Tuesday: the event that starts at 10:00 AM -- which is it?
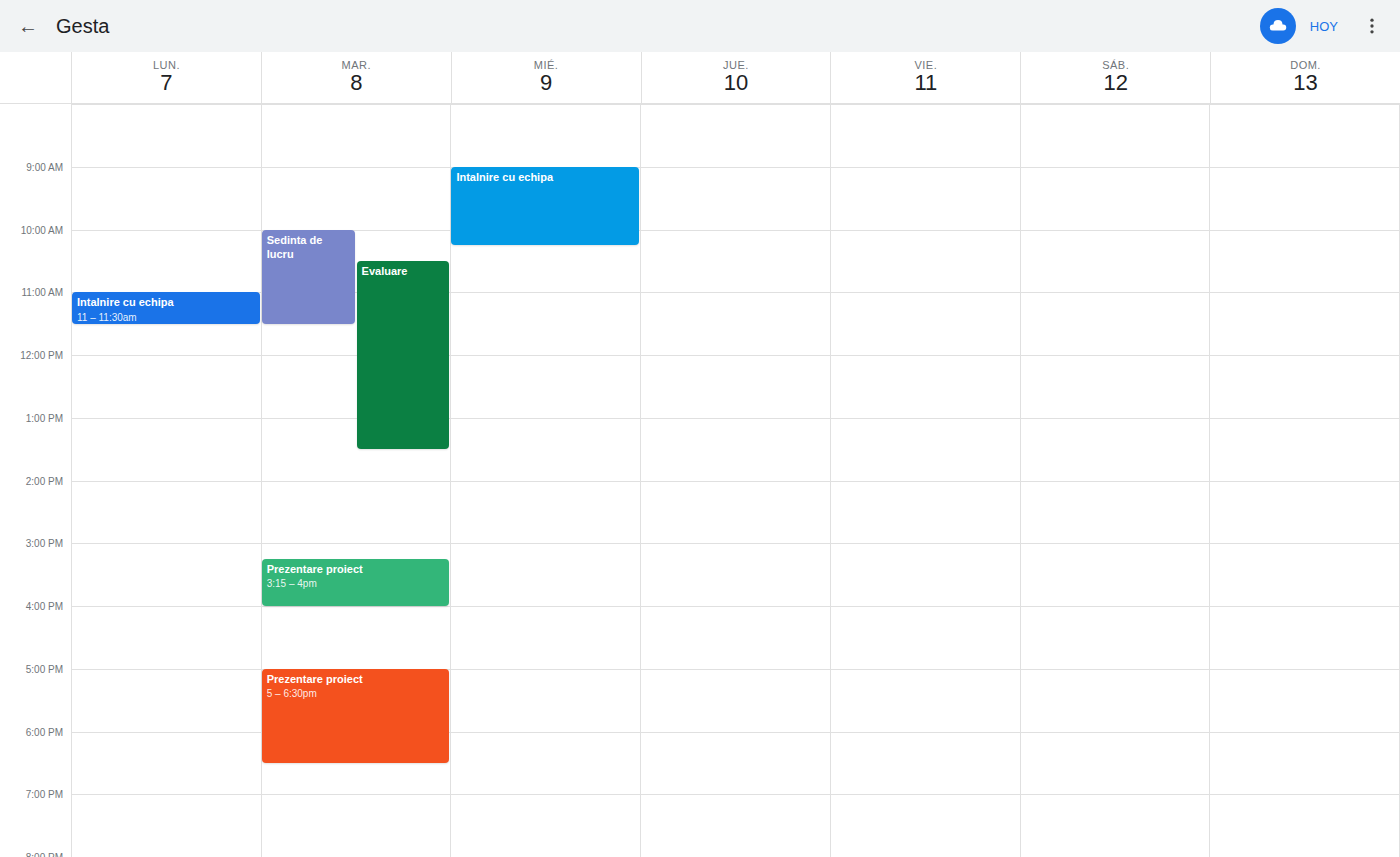
"Sedinta de lucru"